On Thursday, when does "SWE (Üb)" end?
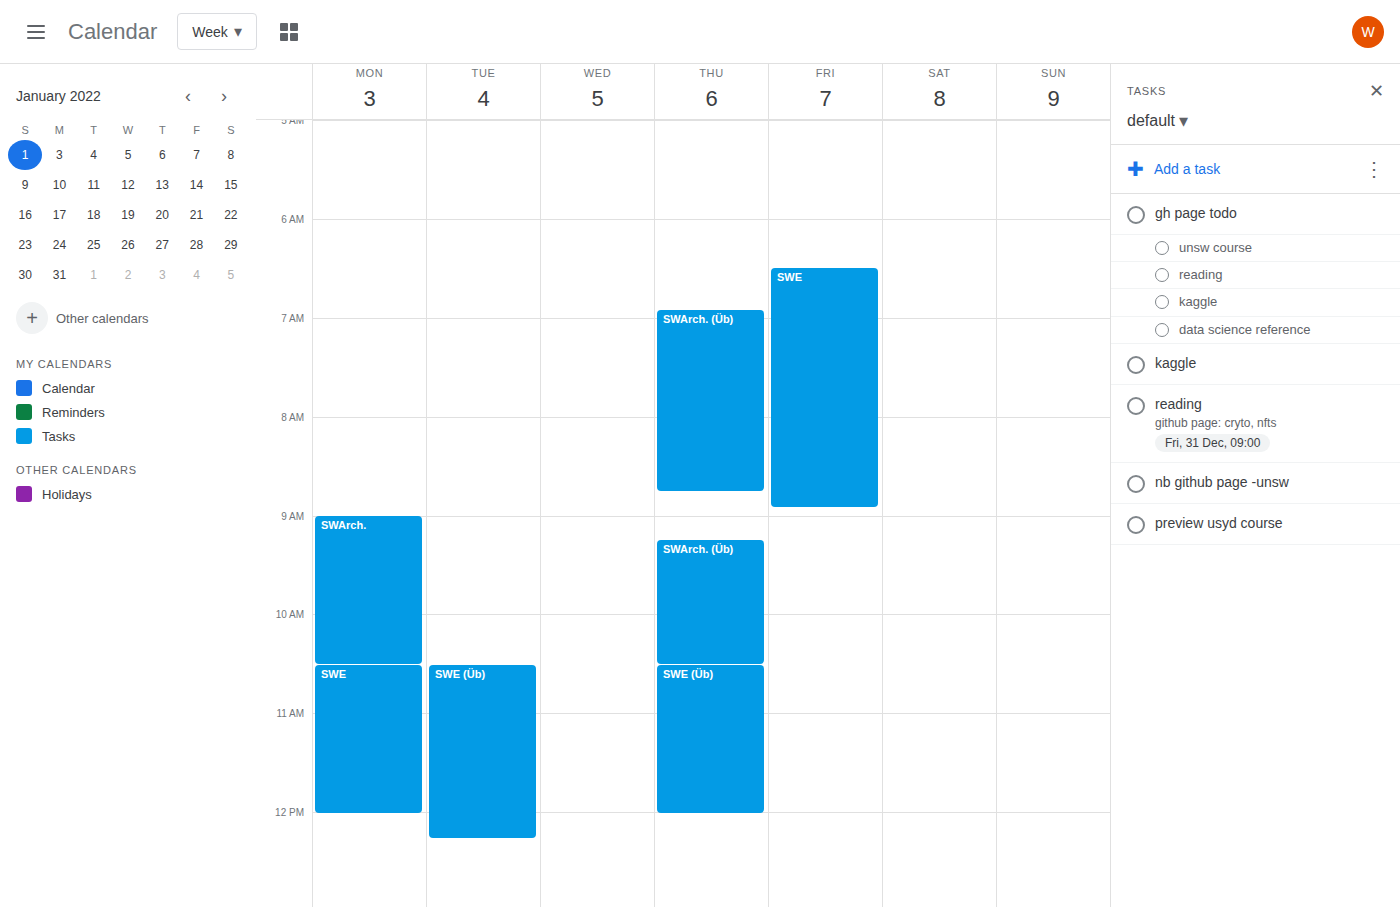
12:00